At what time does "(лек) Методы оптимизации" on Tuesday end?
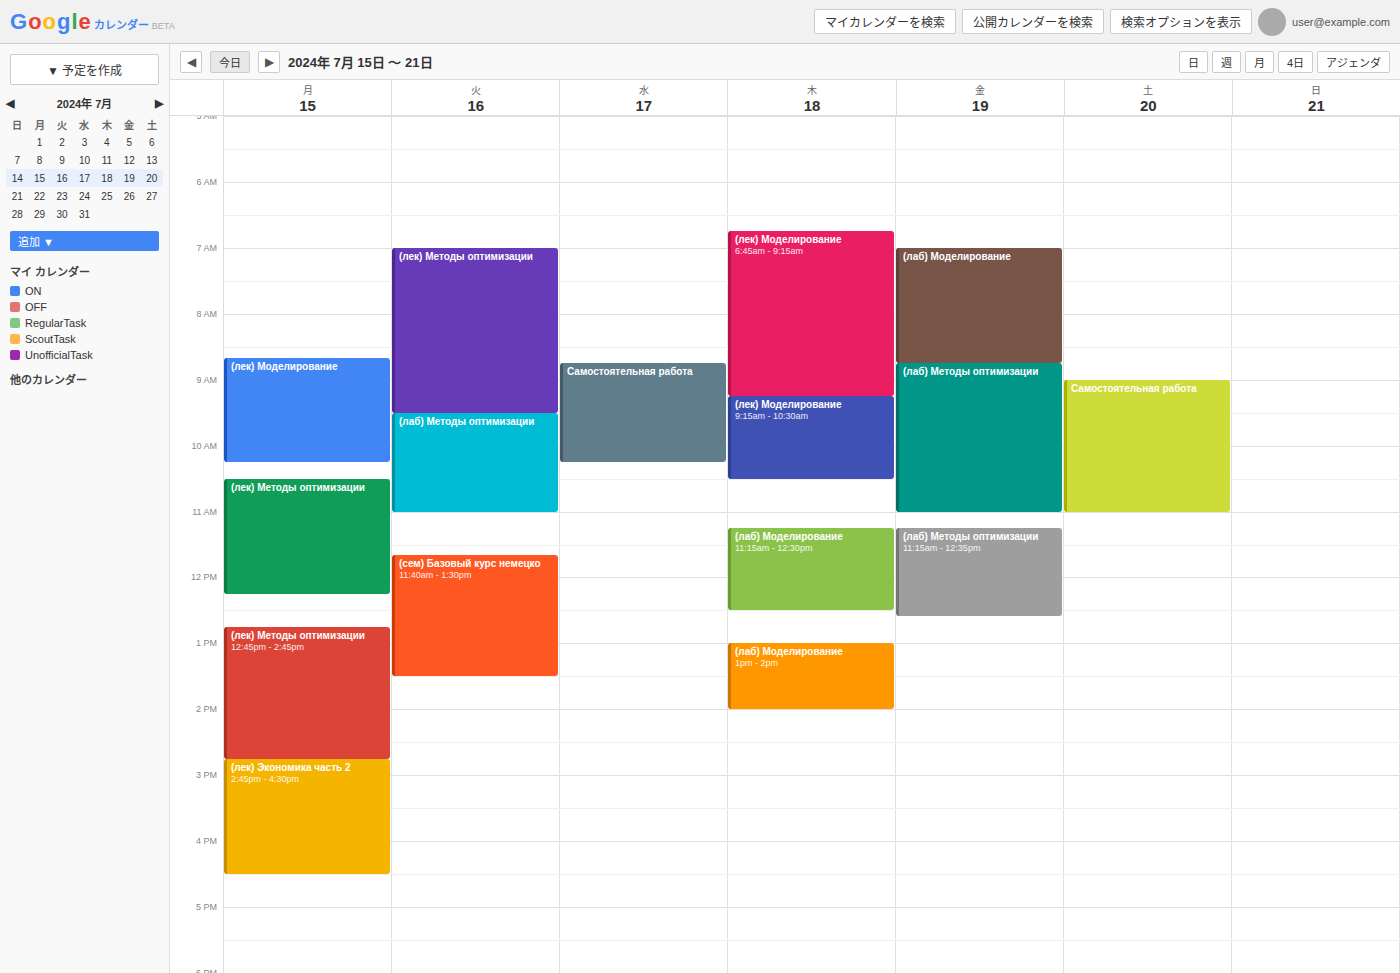
9:30 AM